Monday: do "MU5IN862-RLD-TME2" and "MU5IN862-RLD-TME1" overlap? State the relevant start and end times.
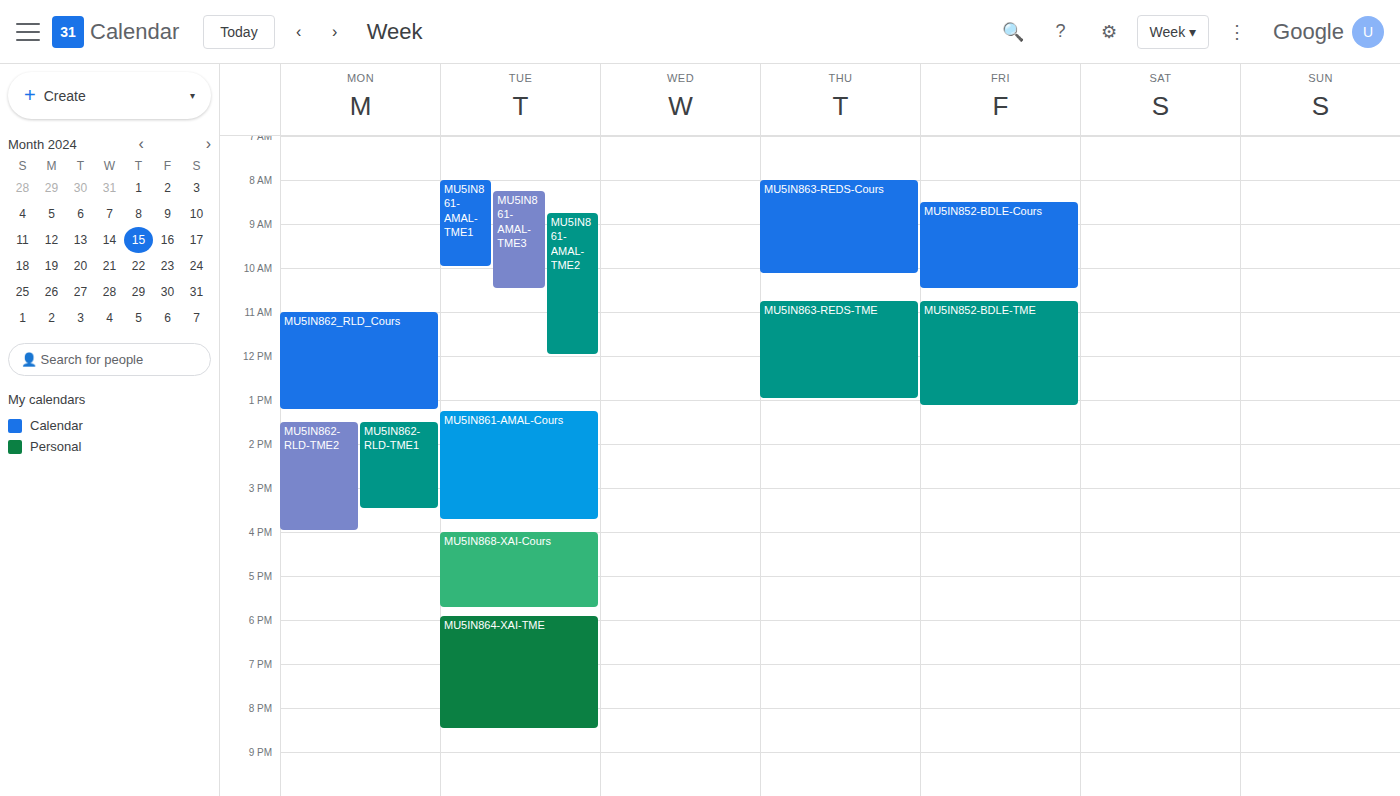
"MU5IN862-RLD-TME1" runs 1:30 PM to 3:30 PM, inside "MU5IN862-RLD-TME2" -- they overlap.